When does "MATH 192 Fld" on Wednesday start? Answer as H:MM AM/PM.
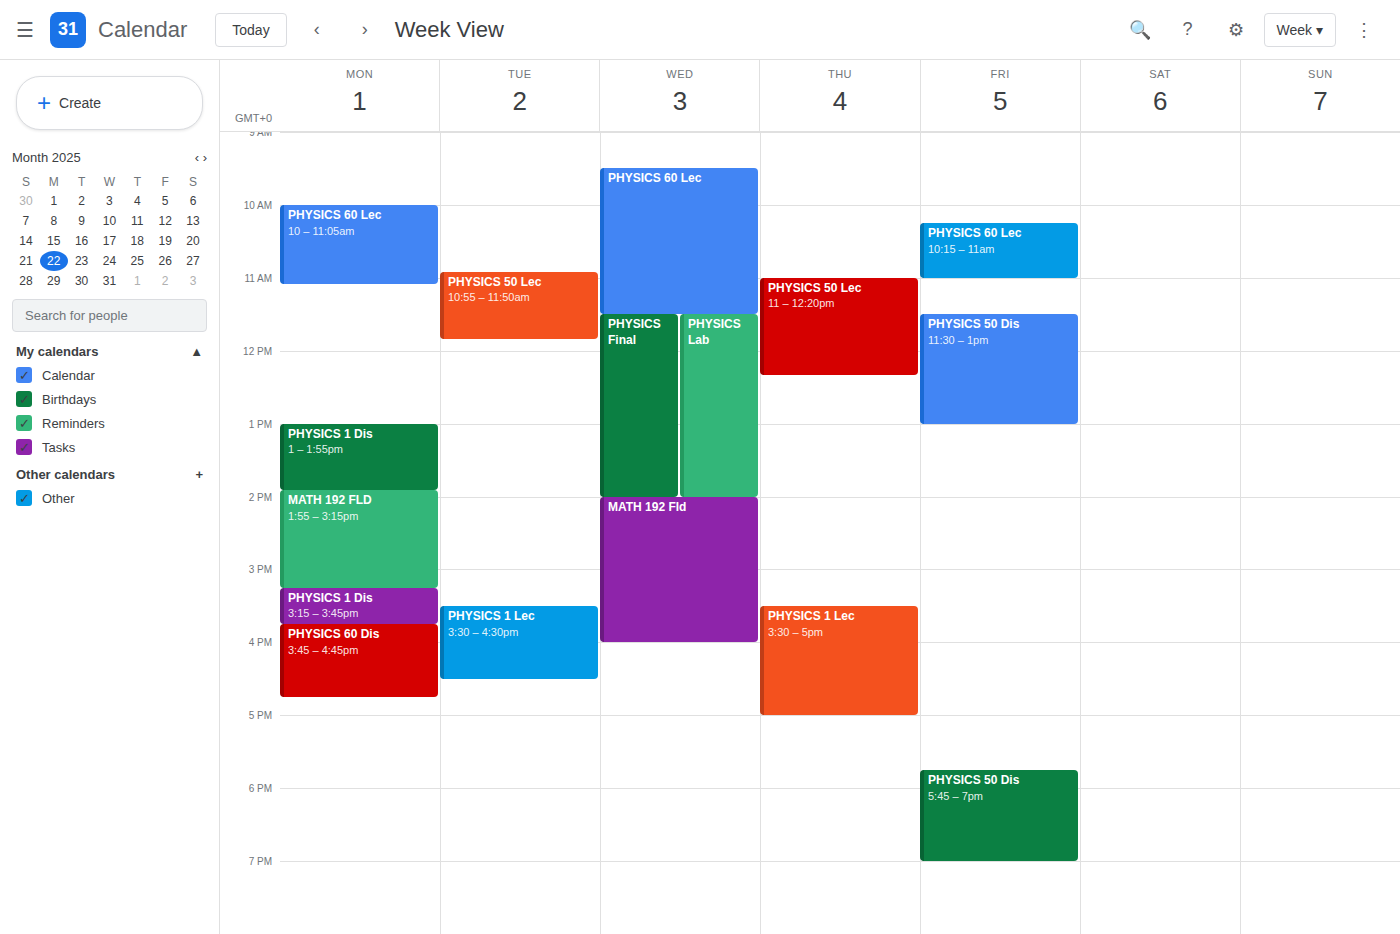
2:00 PM